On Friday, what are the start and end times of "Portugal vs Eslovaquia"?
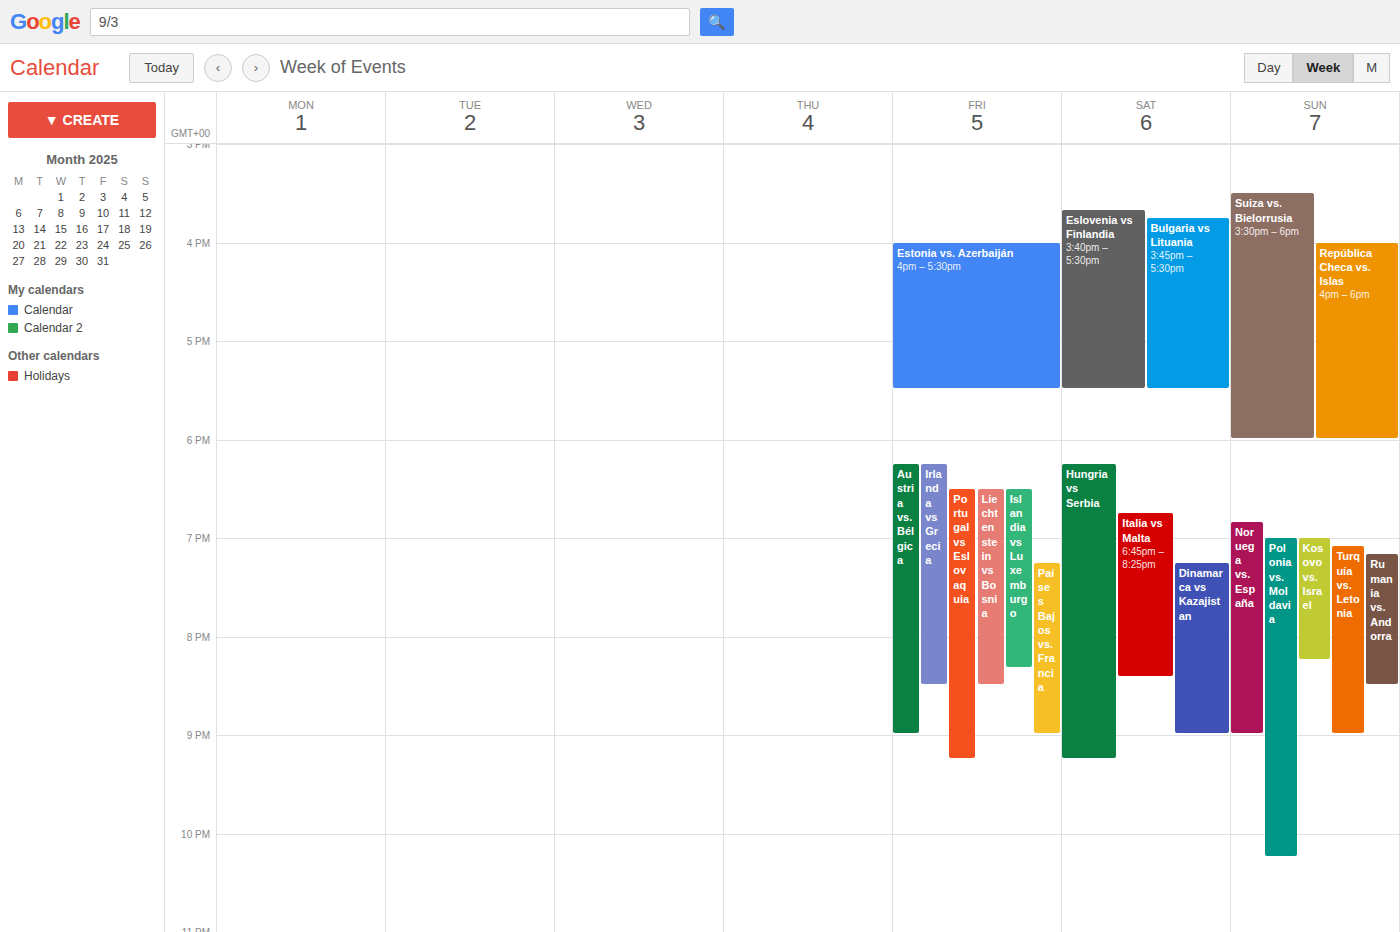
6:30 PM to 9:15 PM